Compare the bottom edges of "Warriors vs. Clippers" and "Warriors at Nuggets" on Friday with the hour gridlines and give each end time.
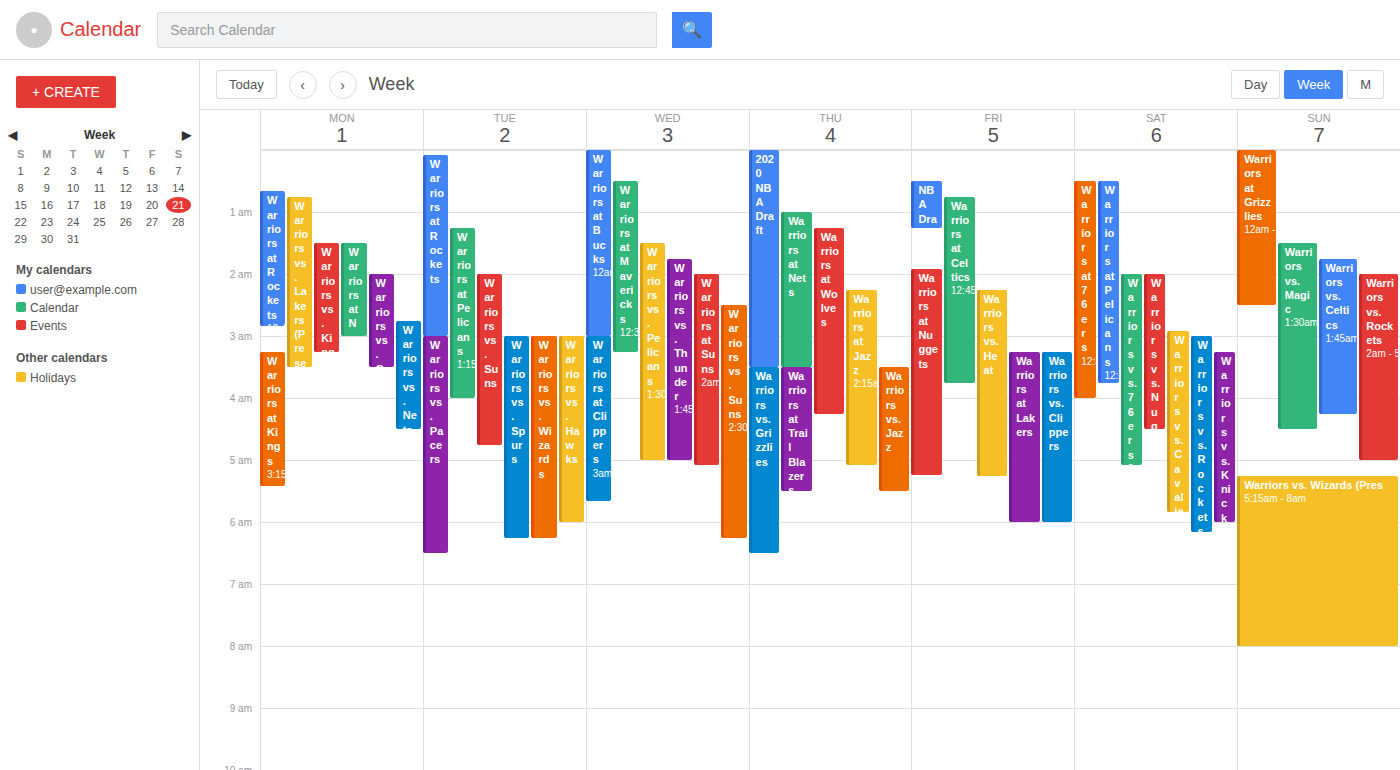
"Warriors vs. Clippers": 6:00 AM, exactly on the 6 AM line. "Warriors at Nuggets": 5:15 AM, neither: a quarter of the way from the 5 AM line to the 6 AM line.